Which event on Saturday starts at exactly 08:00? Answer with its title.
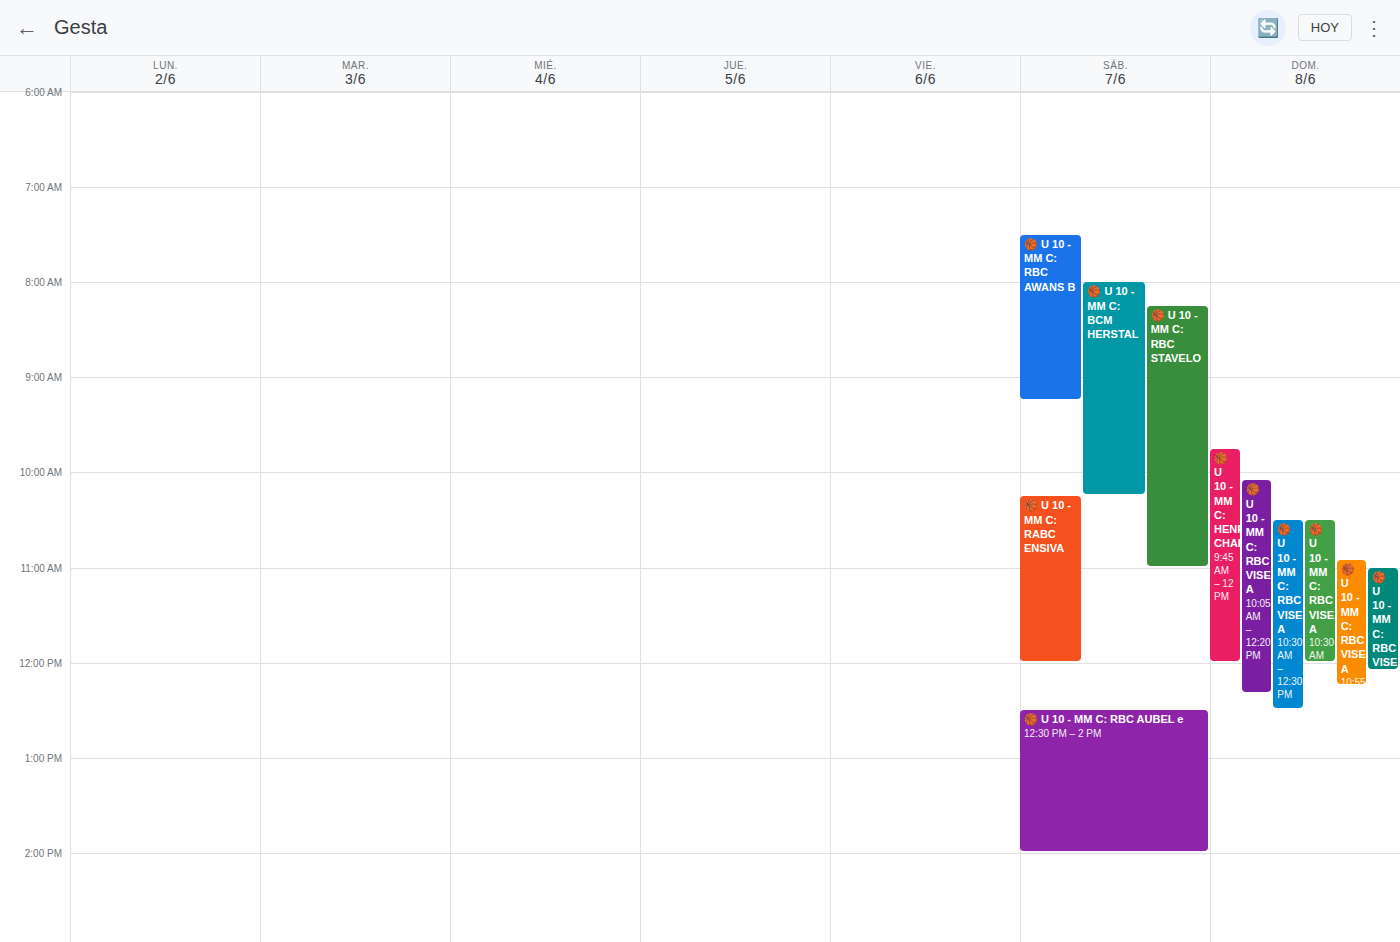
"🏀 U 10 - MM C: BCM HERSTAL"